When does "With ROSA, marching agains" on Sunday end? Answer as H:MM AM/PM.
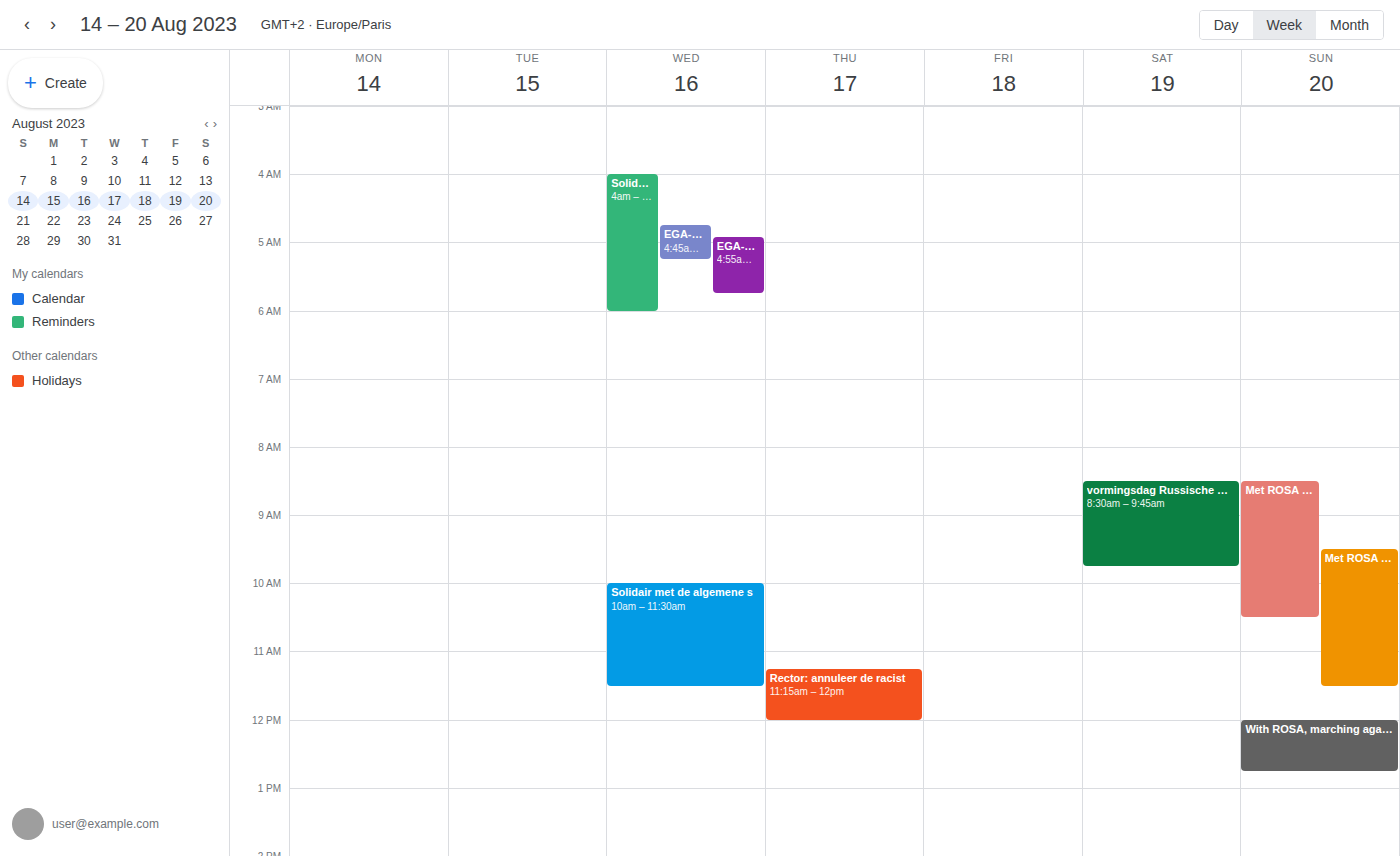
12:45 PM